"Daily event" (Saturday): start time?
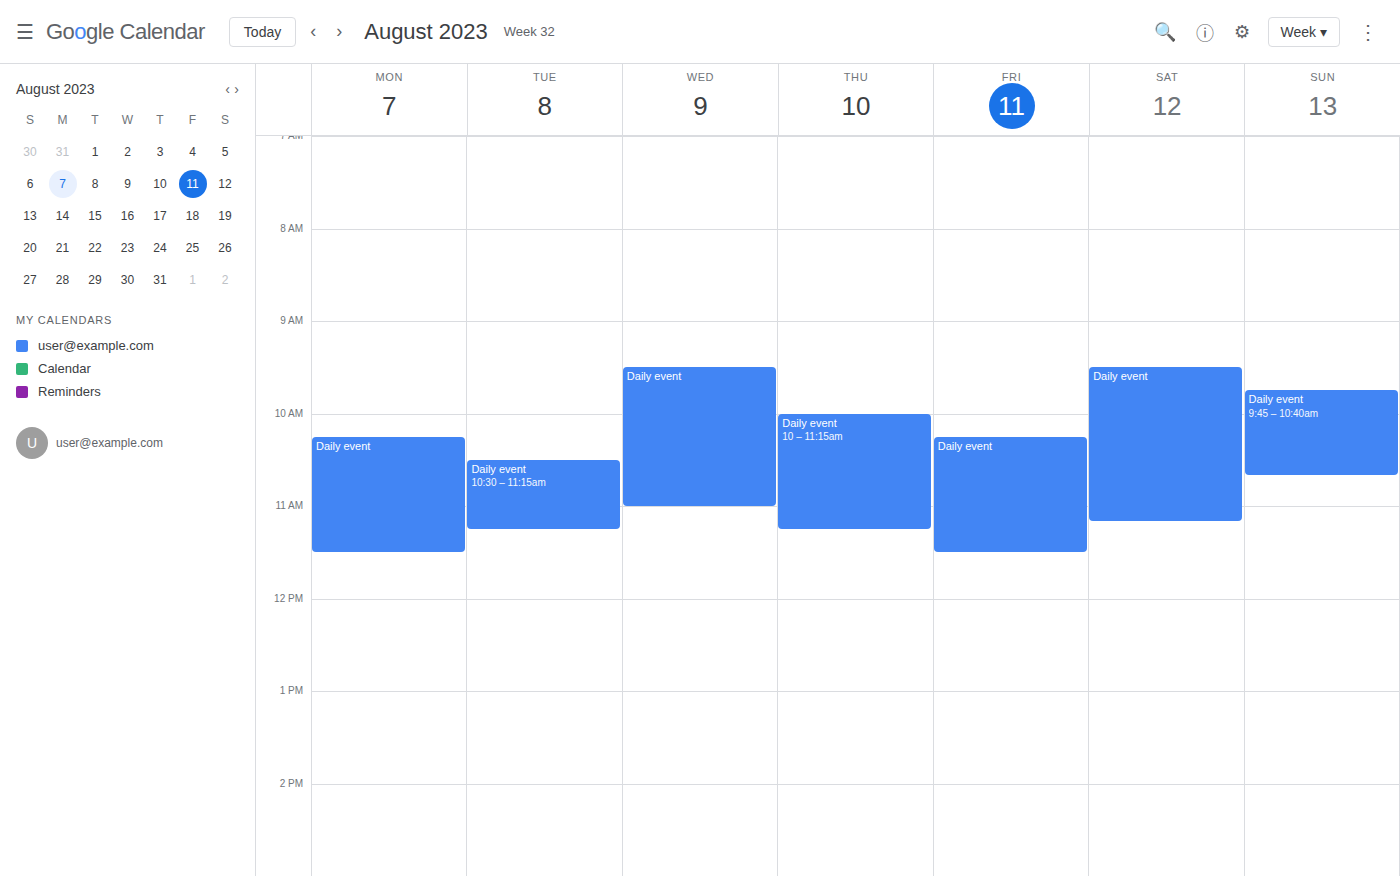
9:30 AM